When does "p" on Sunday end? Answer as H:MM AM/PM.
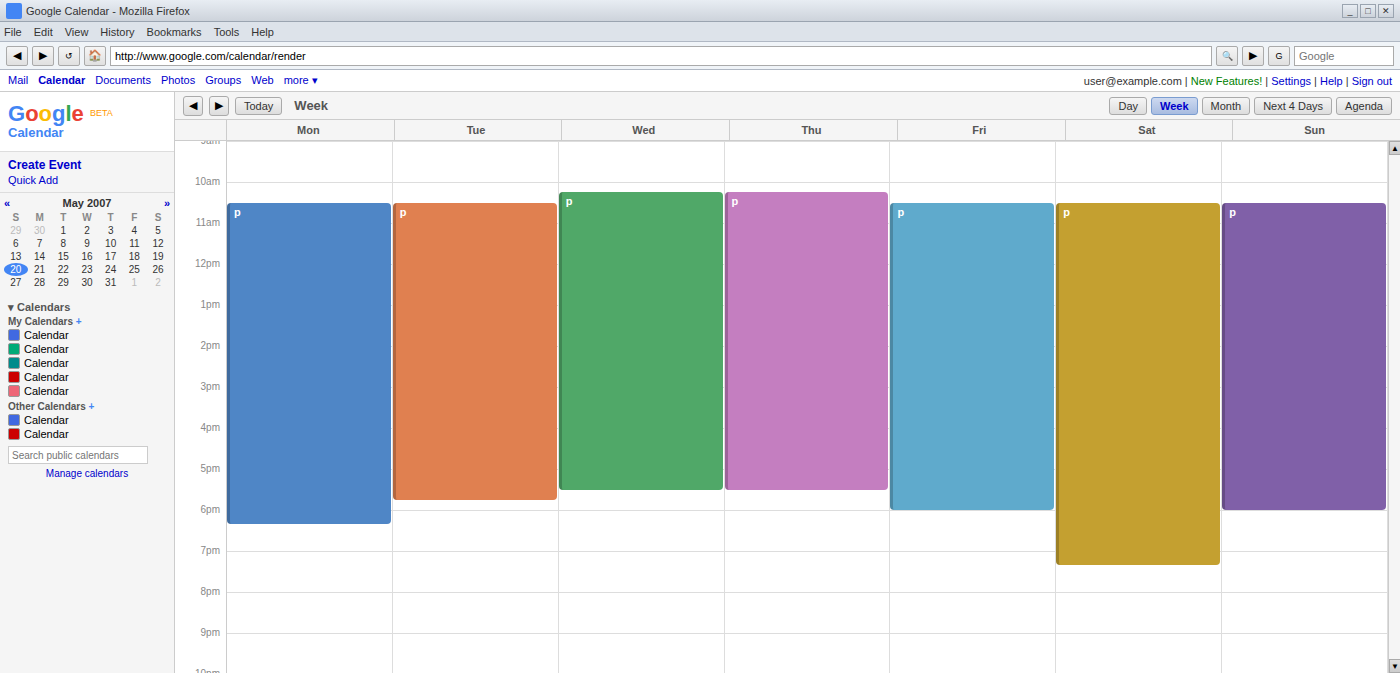
6:00 PM